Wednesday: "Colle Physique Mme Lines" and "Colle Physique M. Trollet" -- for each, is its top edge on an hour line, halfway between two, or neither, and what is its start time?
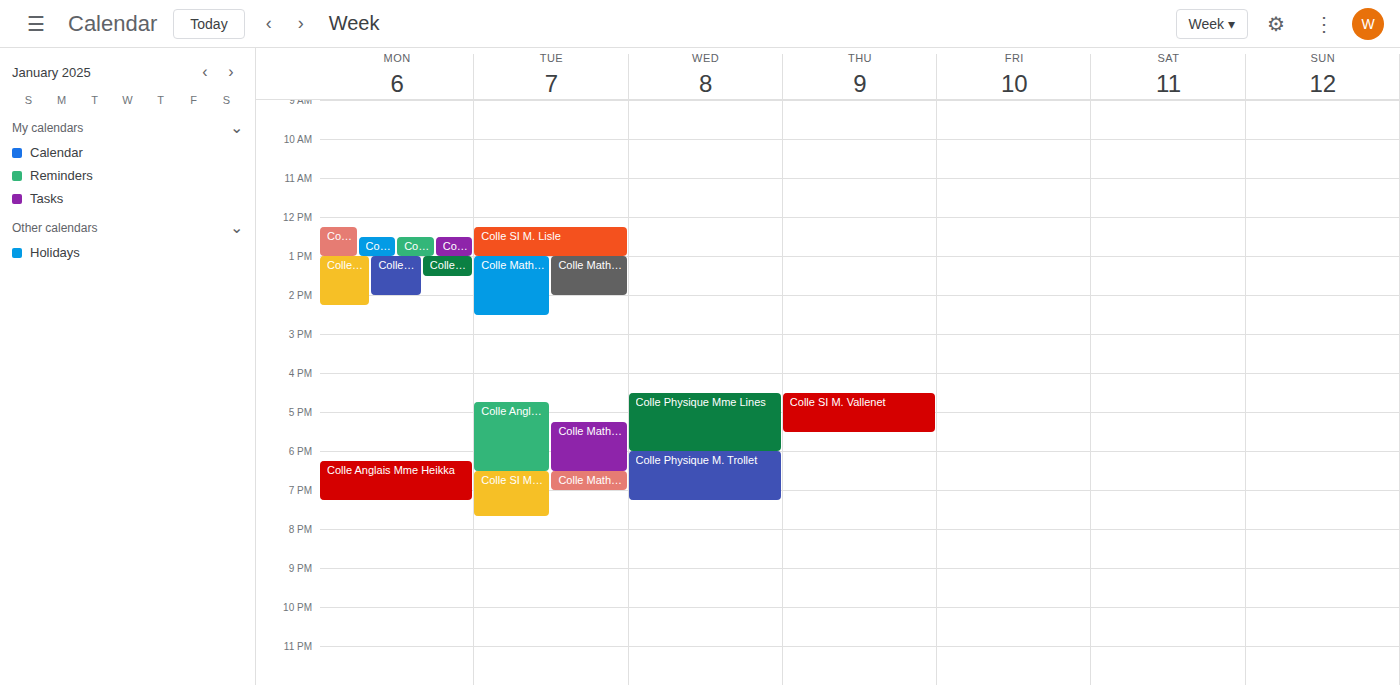
"Colle Physique Mme Lines": 4:30 PM, halfway between the 4 PM and 5 PM lines. "Colle Physique M. Trollet": 6:00 PM, exactly on the 6 PM line.